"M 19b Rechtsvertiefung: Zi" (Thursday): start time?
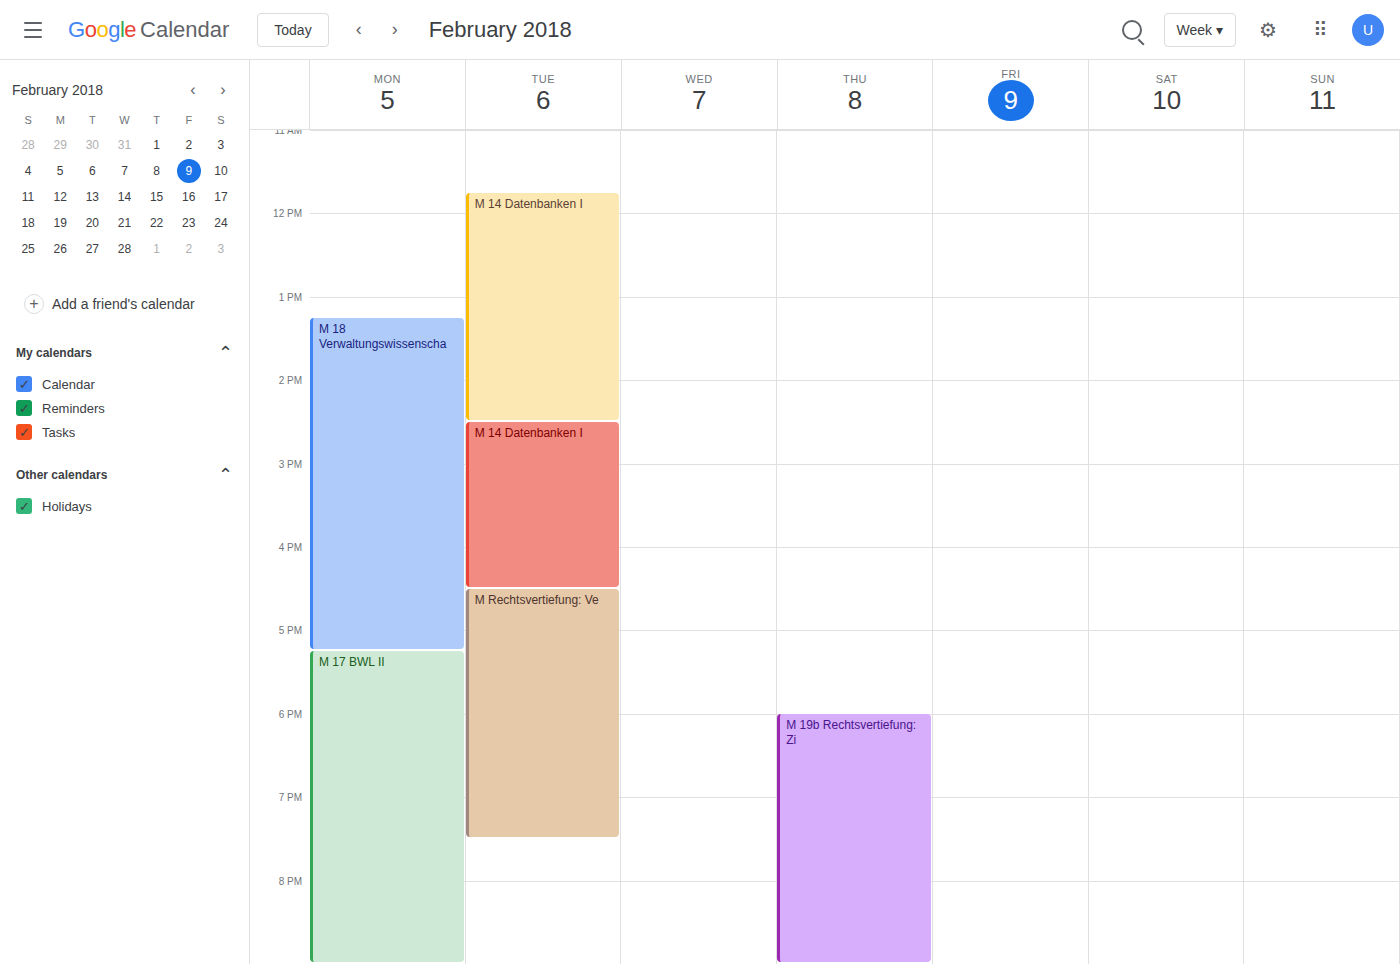
6:00 PM